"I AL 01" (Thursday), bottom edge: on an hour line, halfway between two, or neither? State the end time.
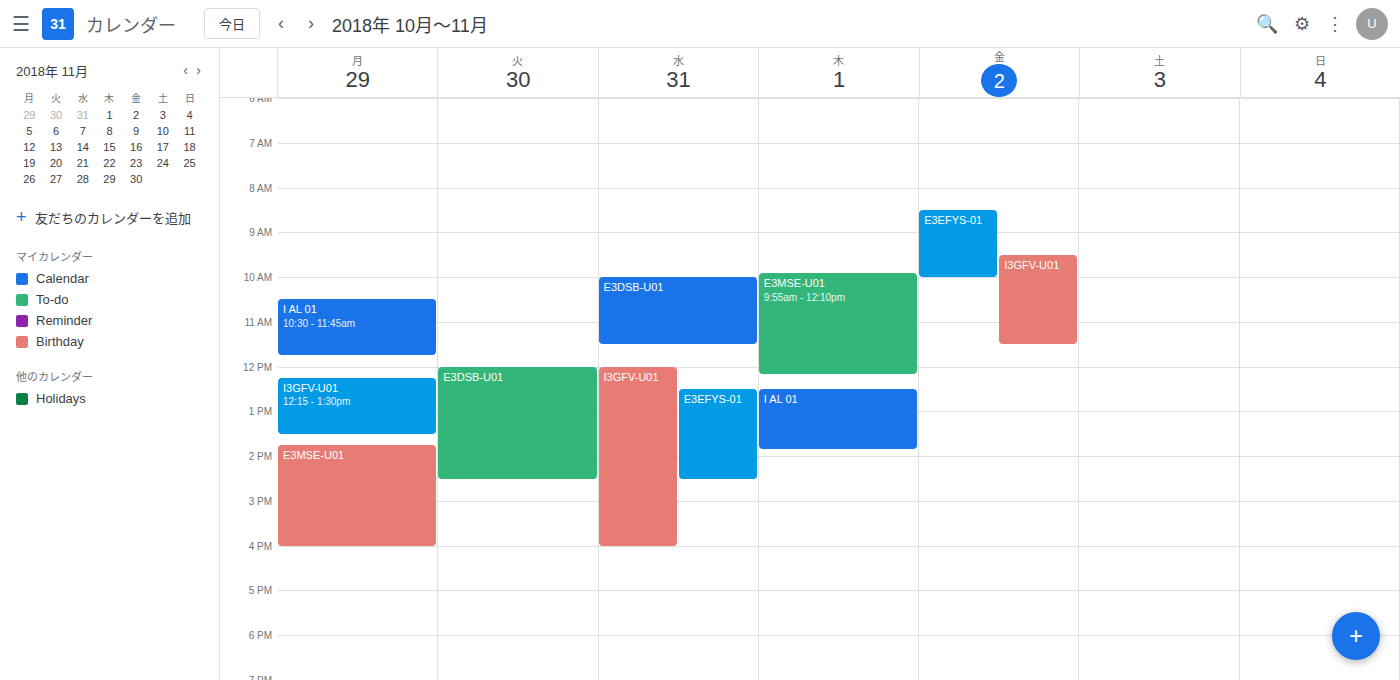
13:50 -- neither: 50 minutes below the 13:00 line and 10 minutes above the 14:00 line.